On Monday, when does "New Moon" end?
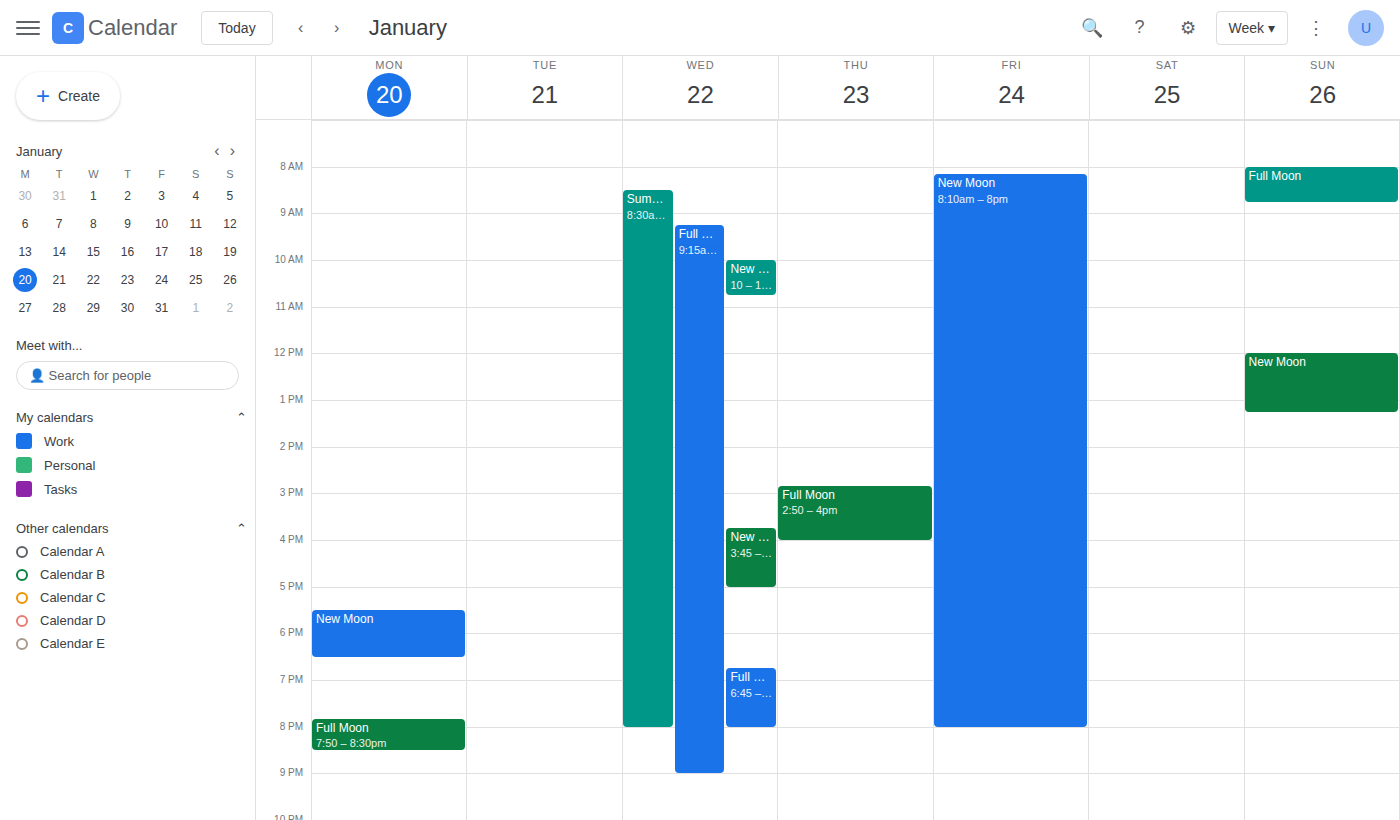
6:30 PM